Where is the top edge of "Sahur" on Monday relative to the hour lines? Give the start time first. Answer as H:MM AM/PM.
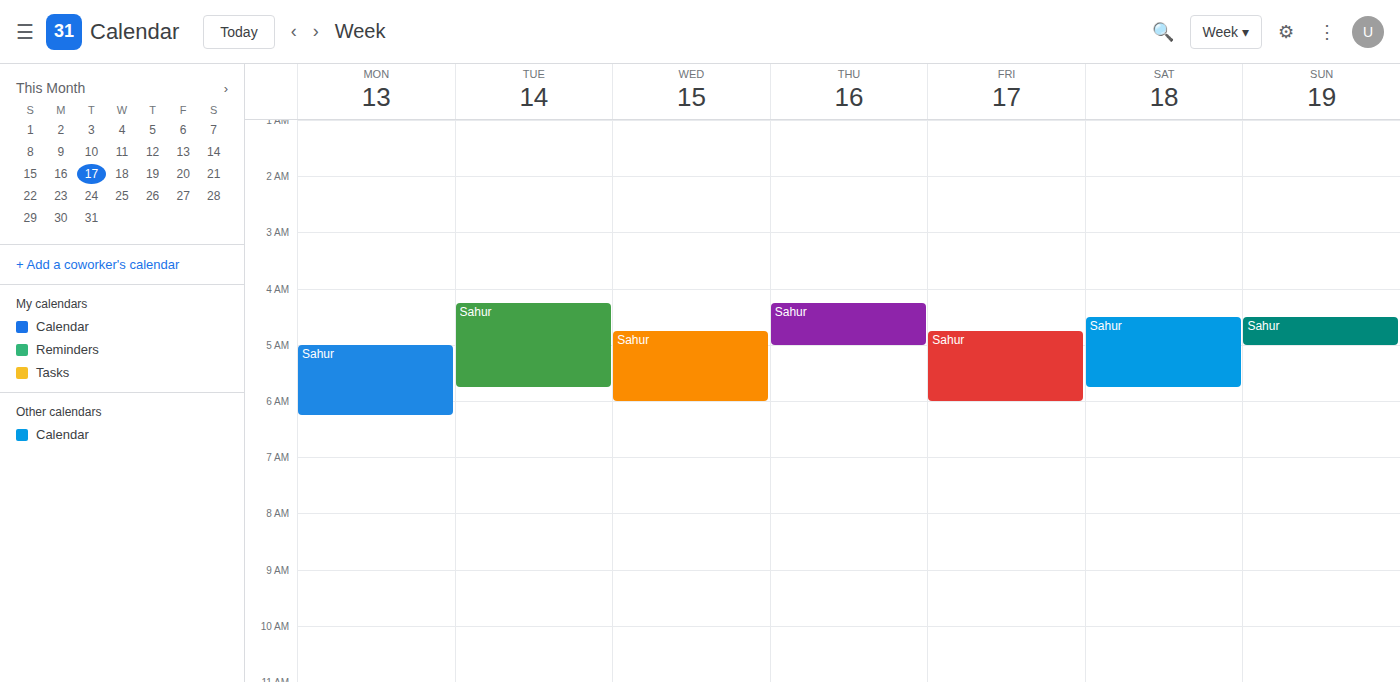
5:00 AM -- exactly on the 5 AM line.